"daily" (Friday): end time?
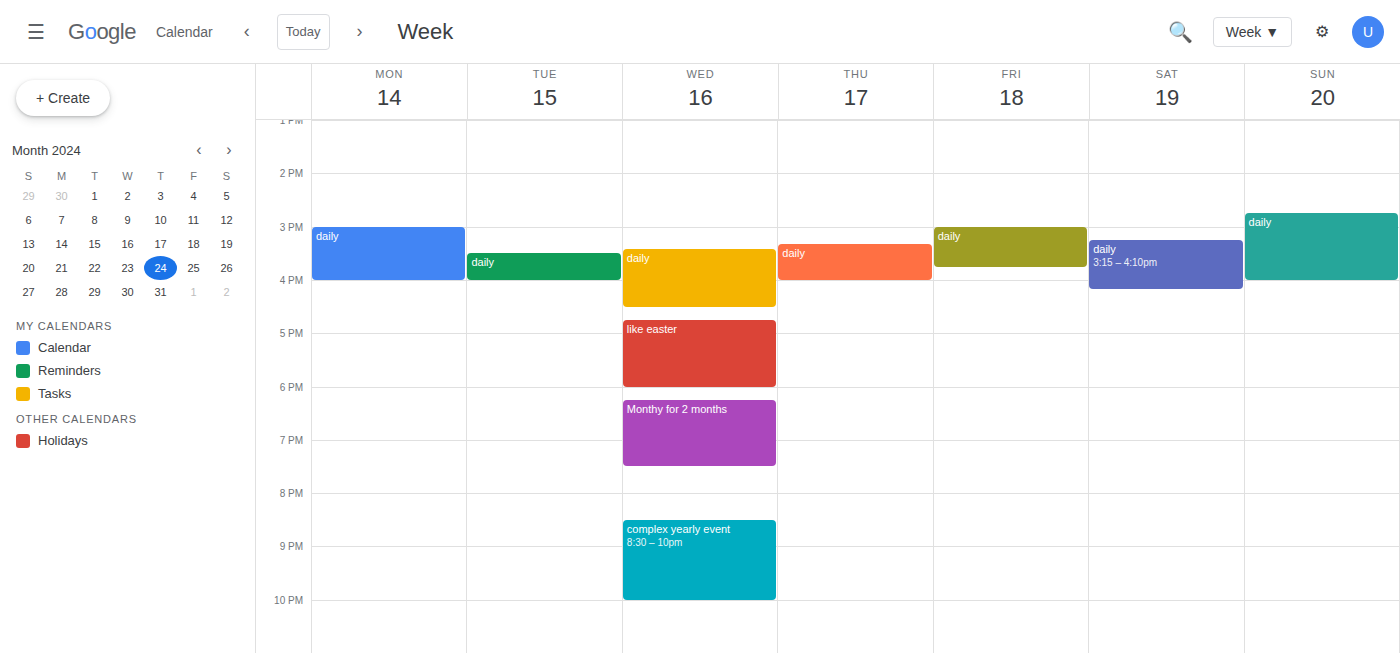
3:45 PM